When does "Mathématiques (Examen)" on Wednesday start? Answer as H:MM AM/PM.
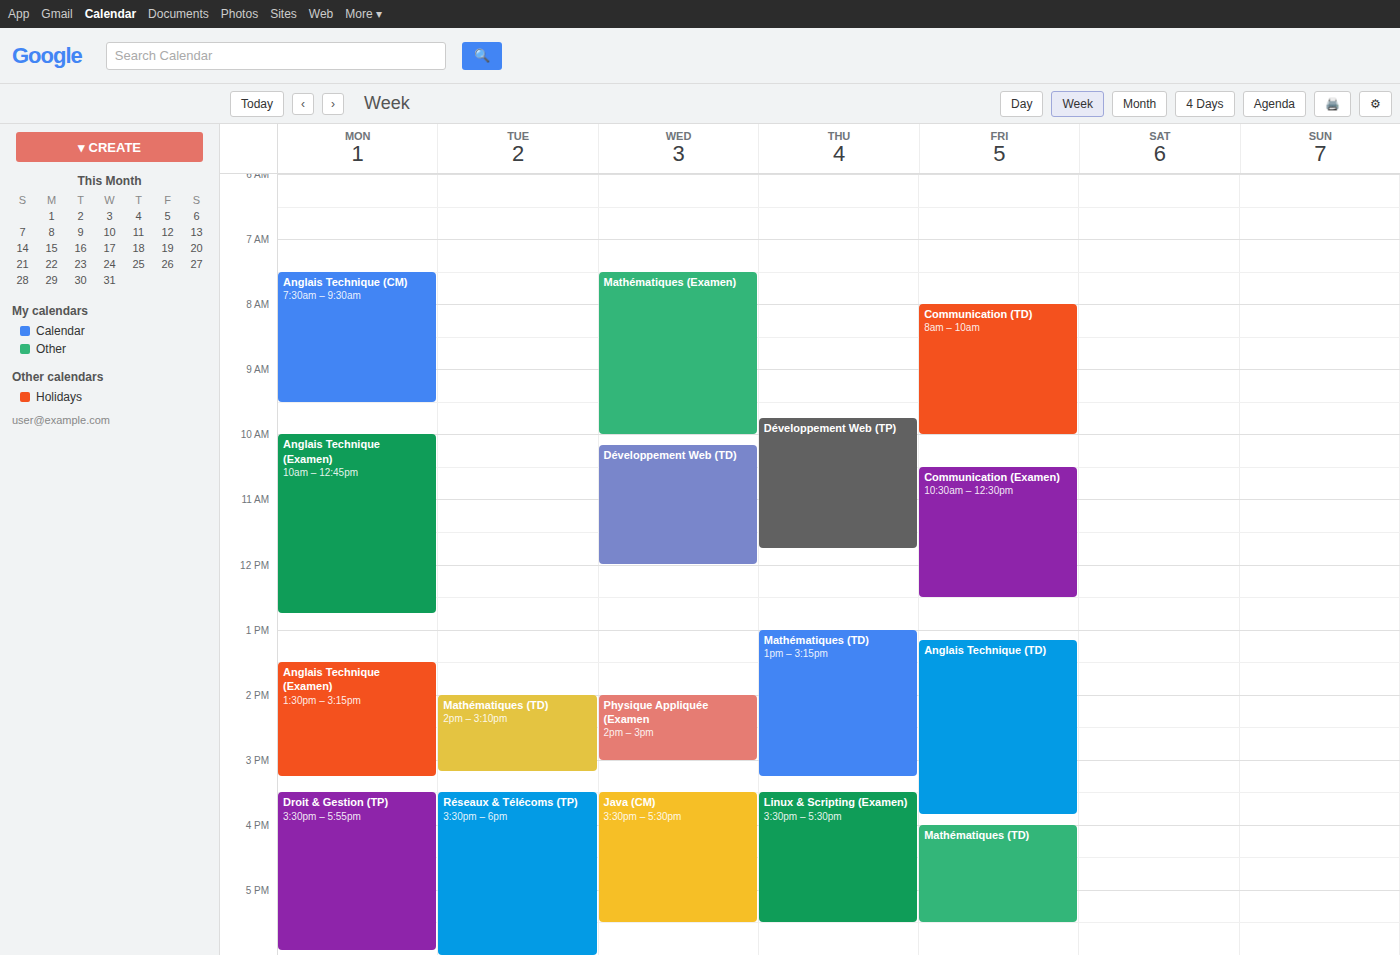
7:30 AM